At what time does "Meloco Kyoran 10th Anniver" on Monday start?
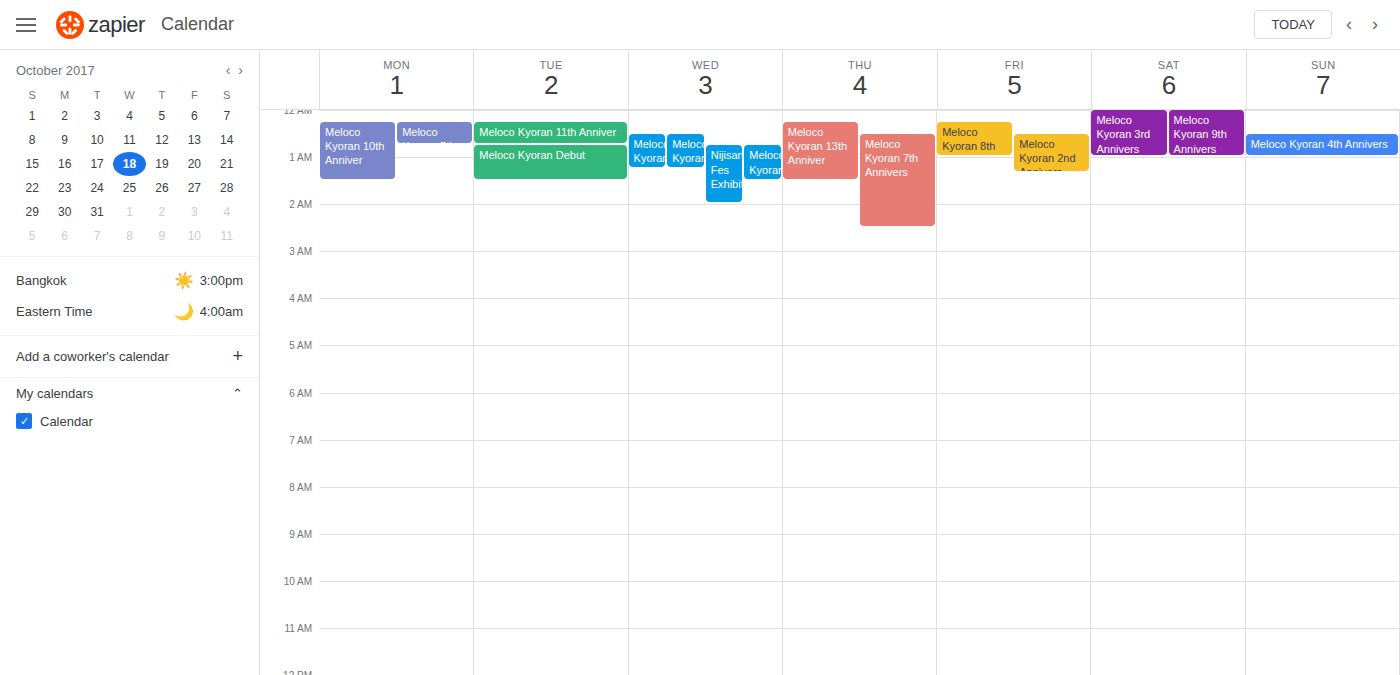
12:15 AM